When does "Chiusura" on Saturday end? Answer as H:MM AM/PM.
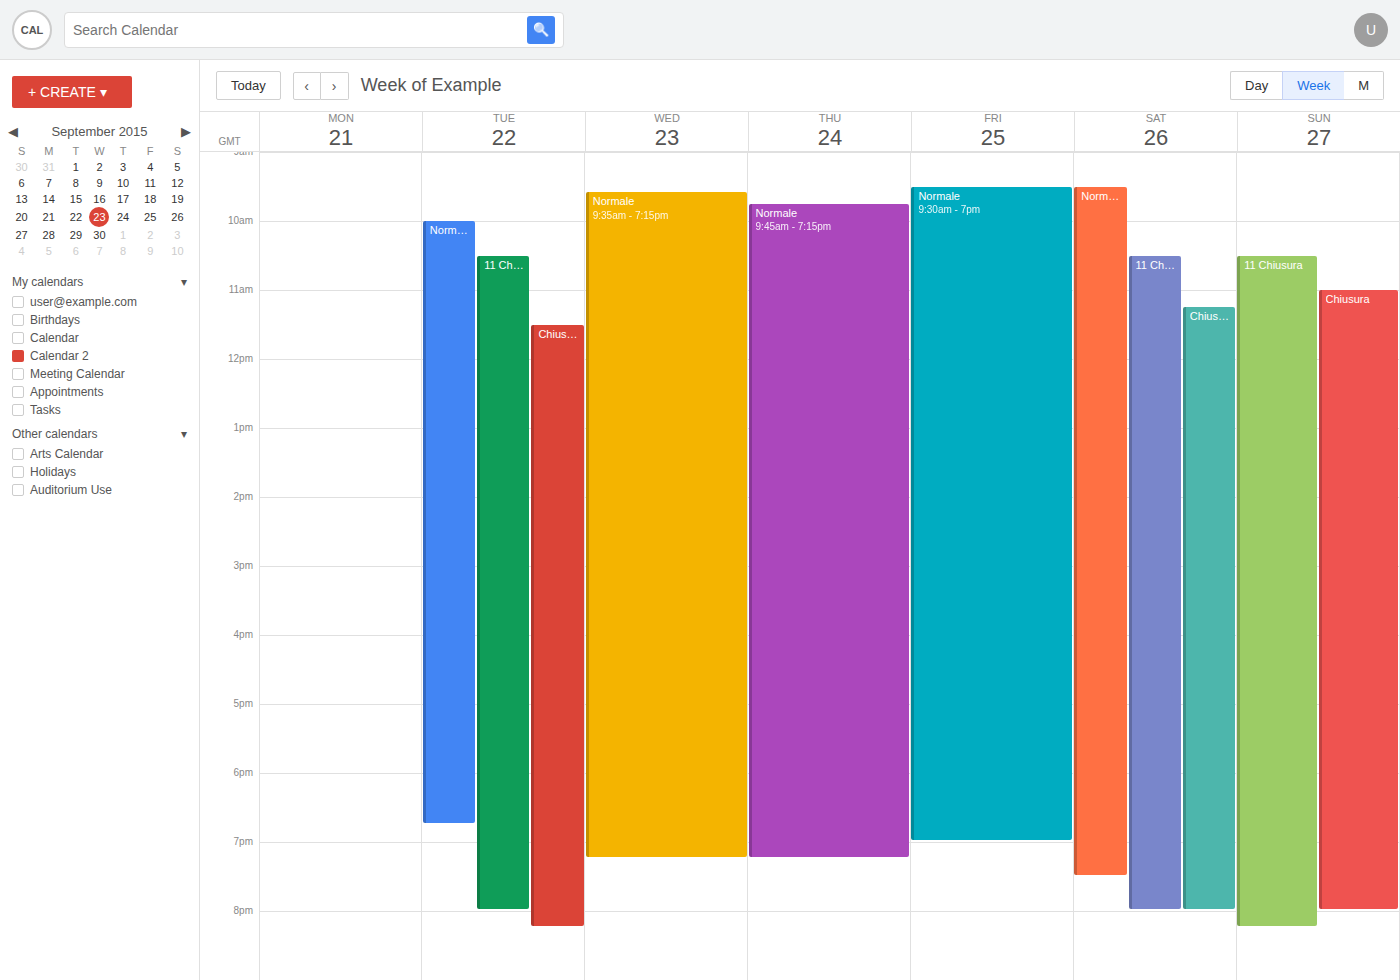
8:00 PM